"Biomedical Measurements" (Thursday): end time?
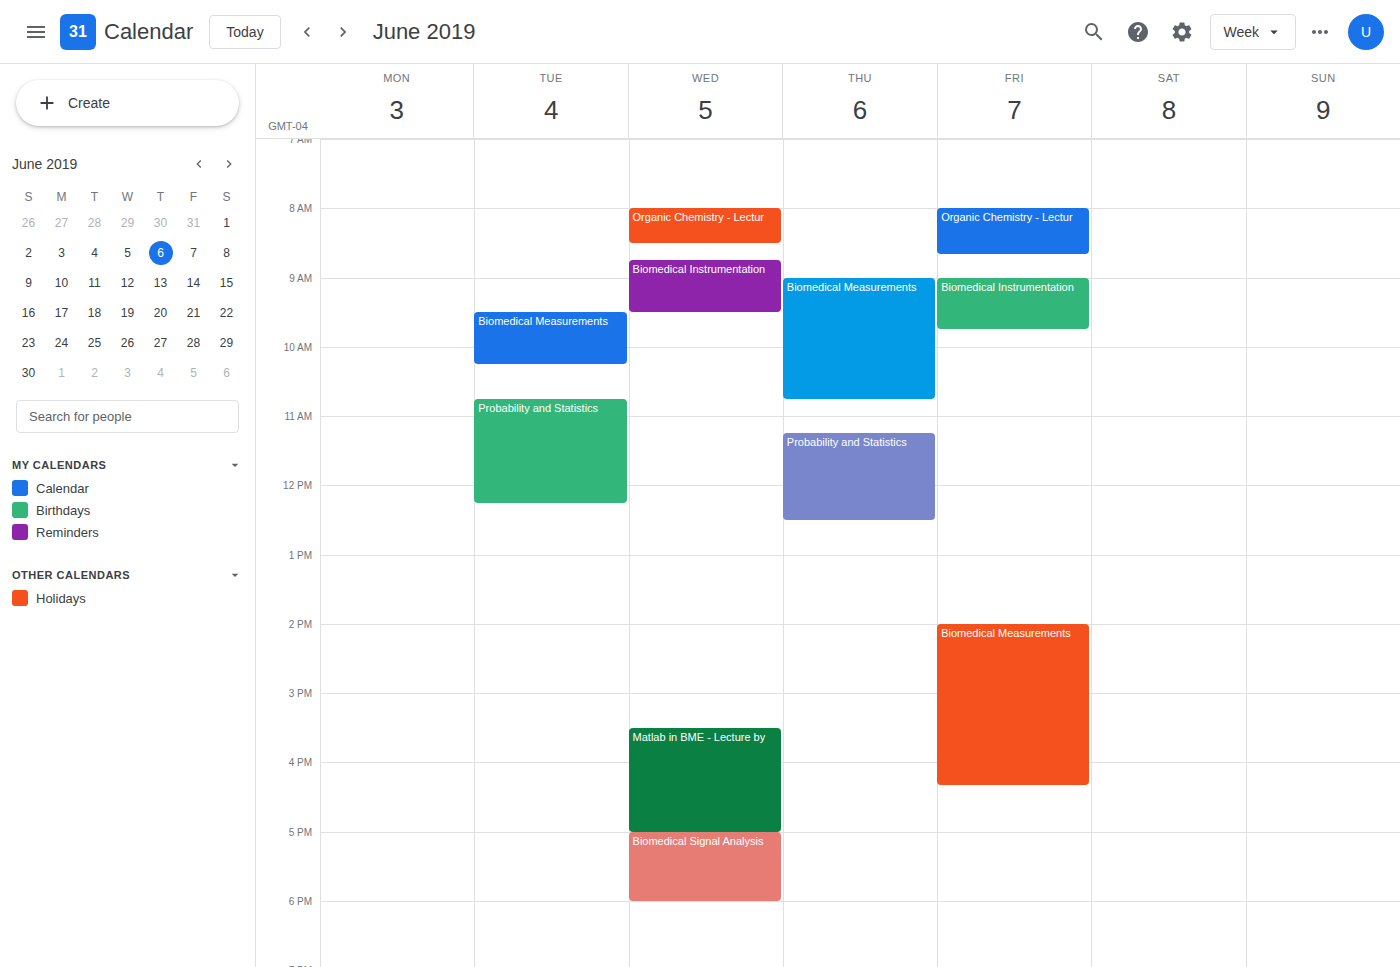
10:45 AM